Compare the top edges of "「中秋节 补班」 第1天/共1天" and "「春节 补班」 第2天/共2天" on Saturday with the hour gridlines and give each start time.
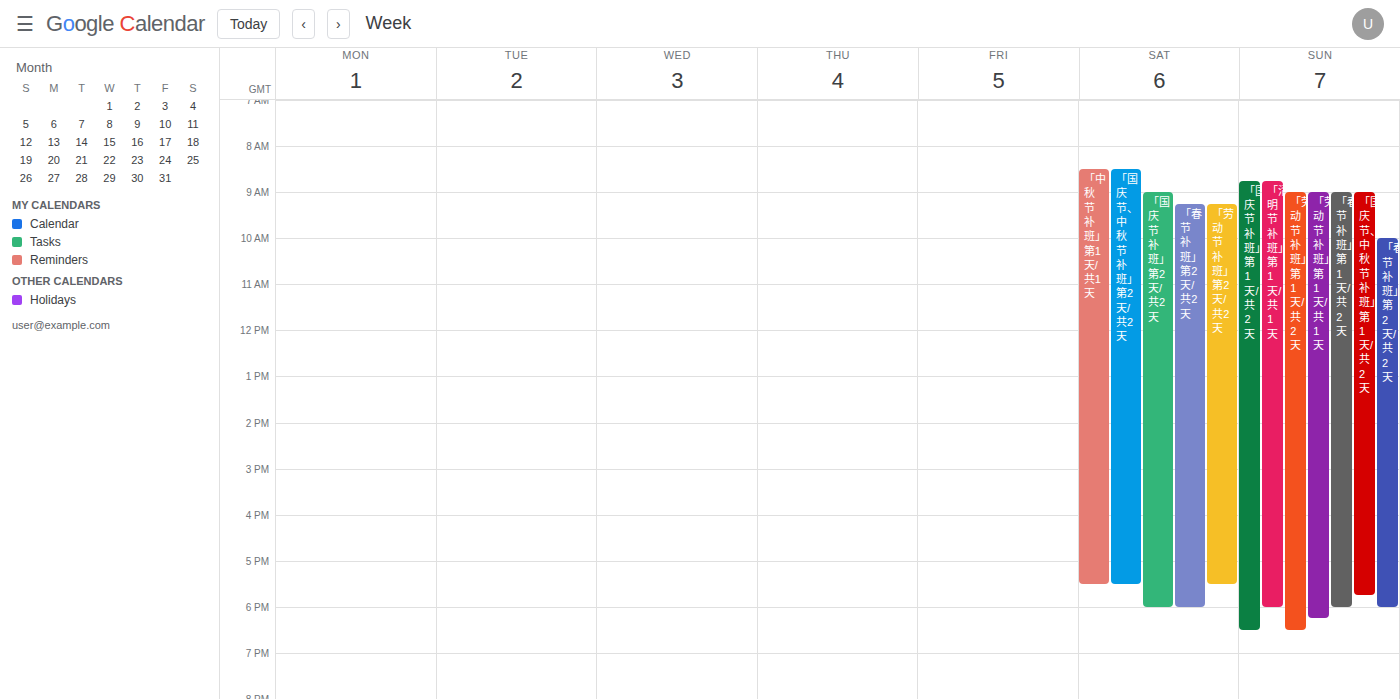
"「中秋节 补班」 第1天/共1天": 8:30 AM, halfway between the 8 AM and 9 AM lines. "「春节 补班」 第2天/共2天": 9:15 AM, neither: a quarter of the way from the 9 AM line to the 10 AM line.